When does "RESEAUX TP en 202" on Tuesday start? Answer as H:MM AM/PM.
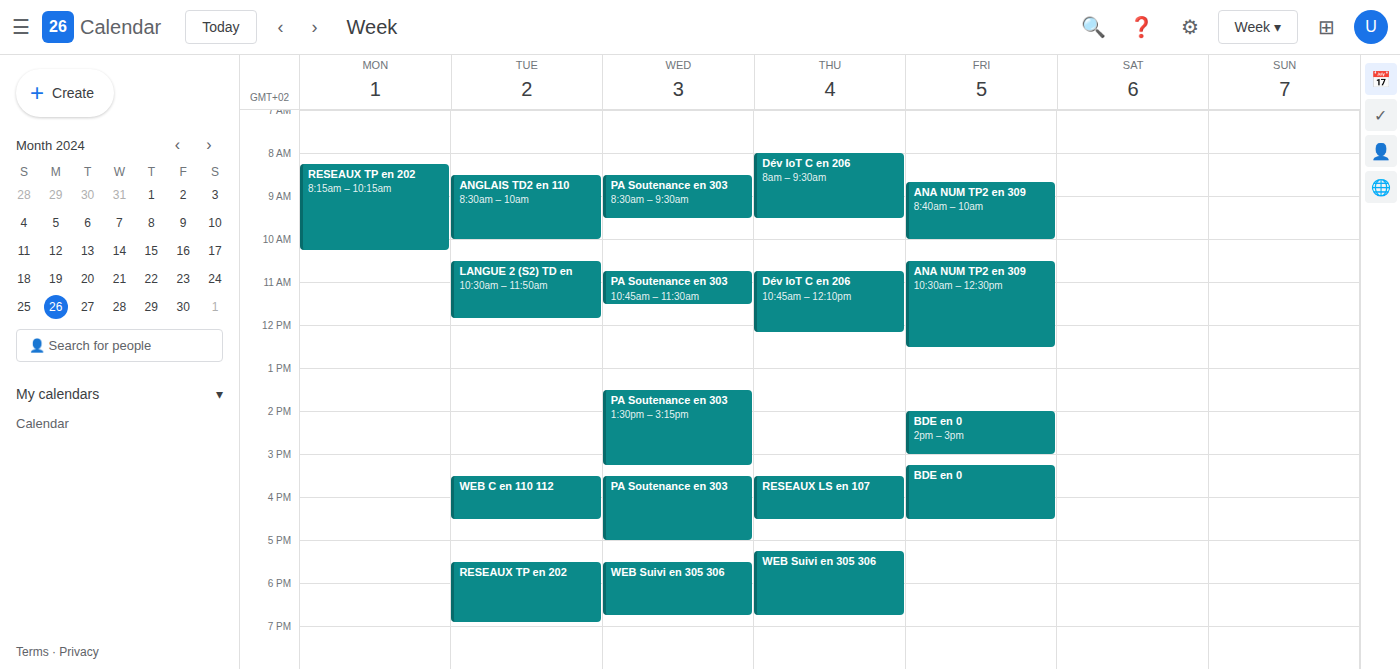
5:30 PM